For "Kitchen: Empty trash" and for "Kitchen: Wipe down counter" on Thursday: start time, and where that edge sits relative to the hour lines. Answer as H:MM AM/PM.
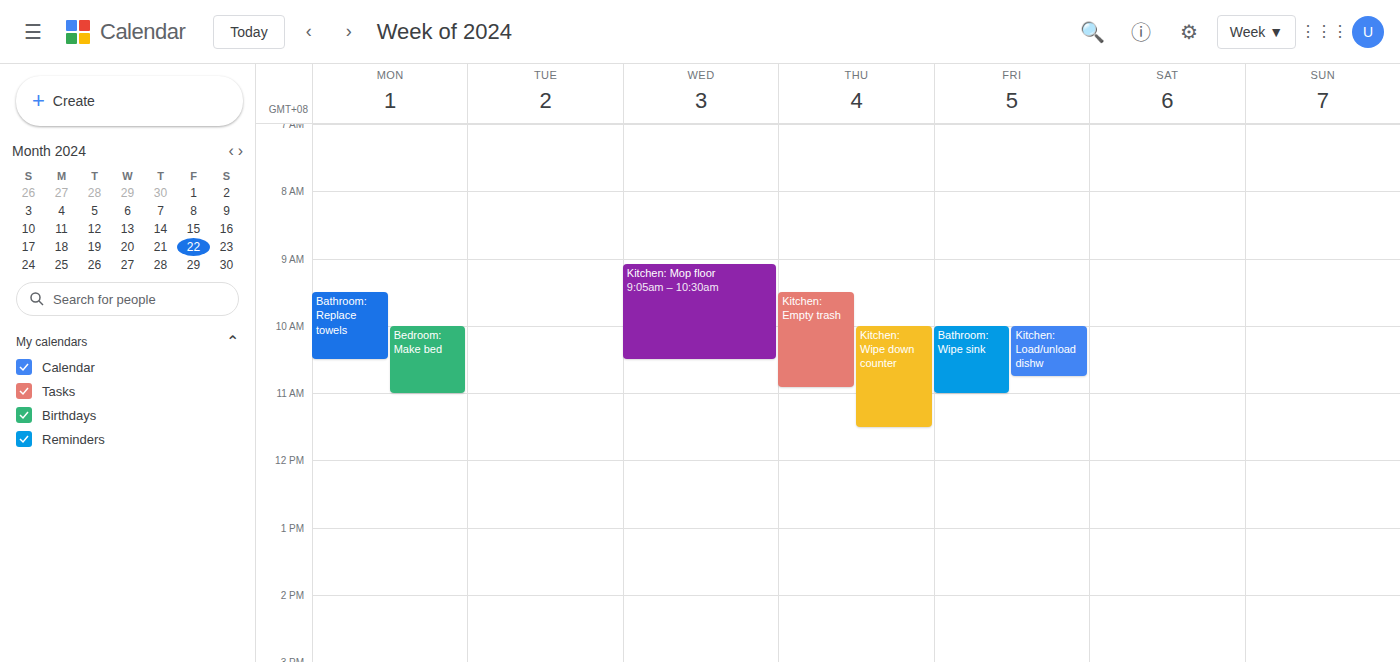
"Kitchen: Empty trash": 9:30 AM, halfway between the 9 AM and 10 AM lines. "Kitchen: Wipe down counter": 10:00 AM, exactly on the 10 AM line.